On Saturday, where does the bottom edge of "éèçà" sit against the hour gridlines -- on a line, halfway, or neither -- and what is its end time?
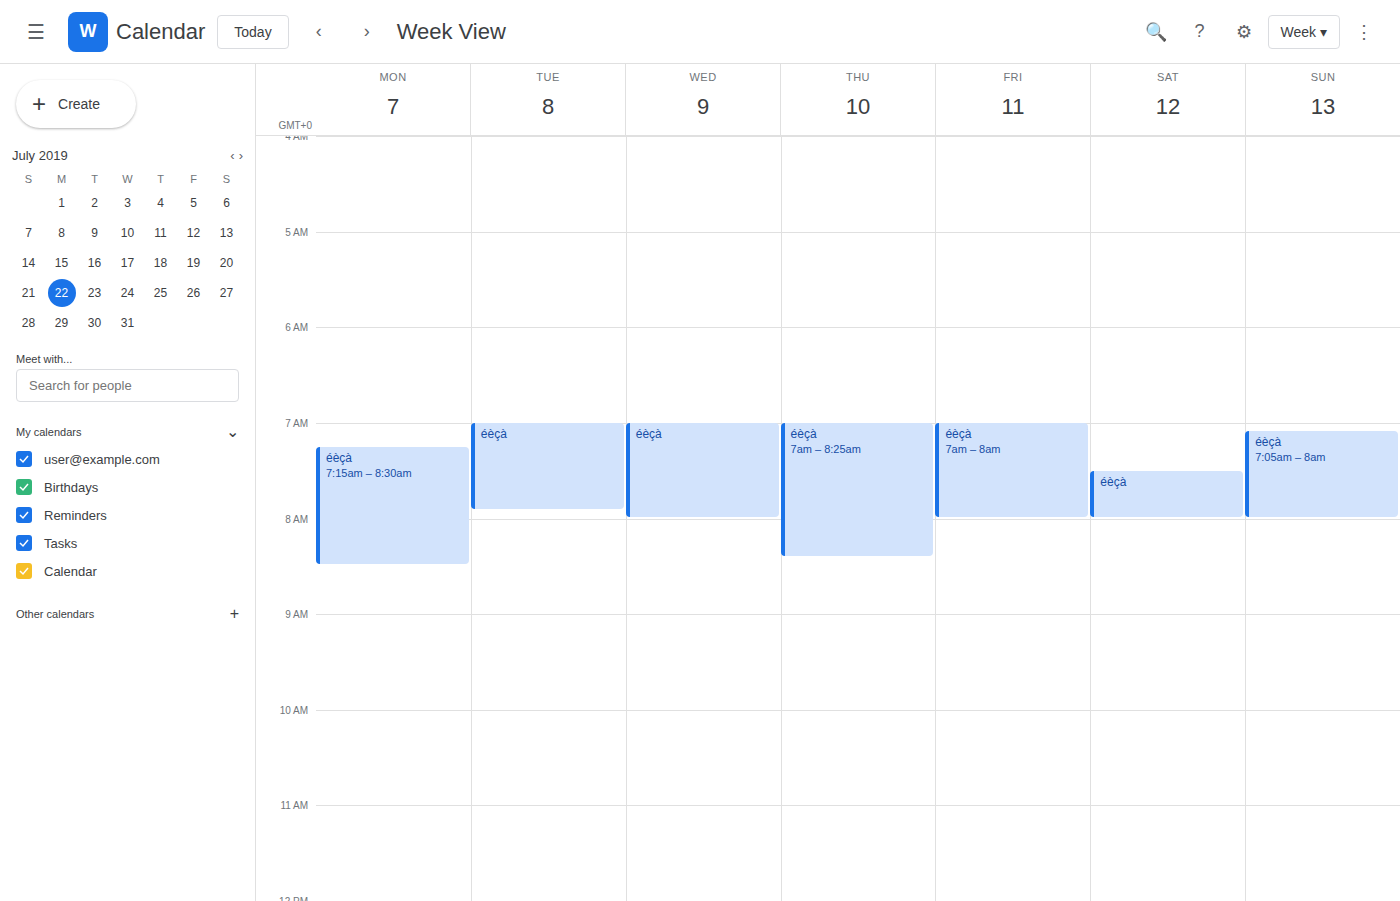
8:00 AM -- exactly on the 8 AM line.